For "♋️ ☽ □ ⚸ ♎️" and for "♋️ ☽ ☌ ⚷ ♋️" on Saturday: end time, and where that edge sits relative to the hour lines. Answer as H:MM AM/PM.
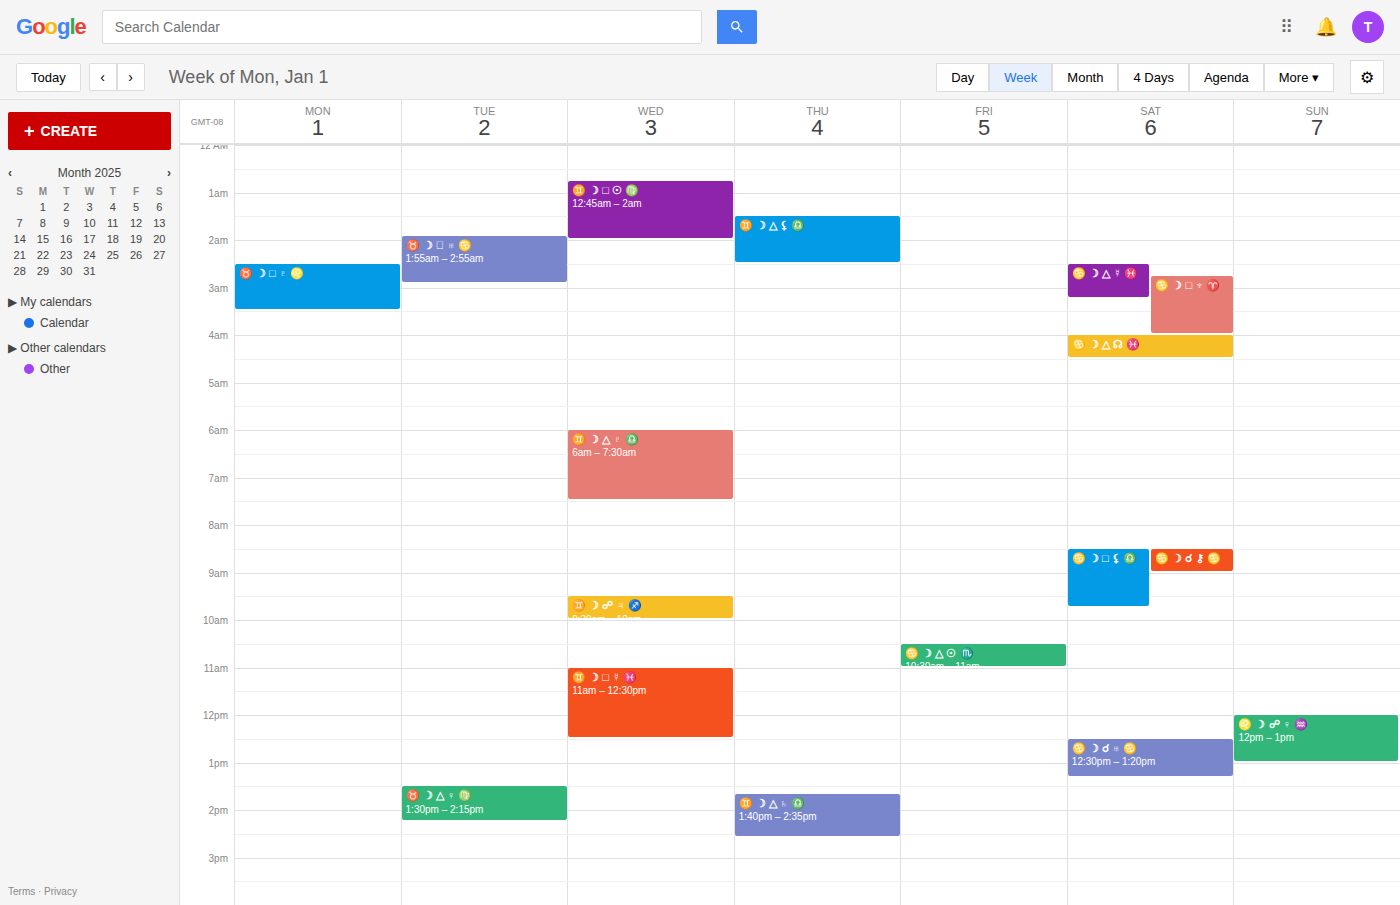
"♋️ ☽ □ ⚸ ♎️": 9:45 AM, neither: three quarters of the way from the 9 AM line to the 10 AM line. "♋️ ☽ ☌ ⚷ ♋️": 9:00 AM, exactly on the 9 AM line.